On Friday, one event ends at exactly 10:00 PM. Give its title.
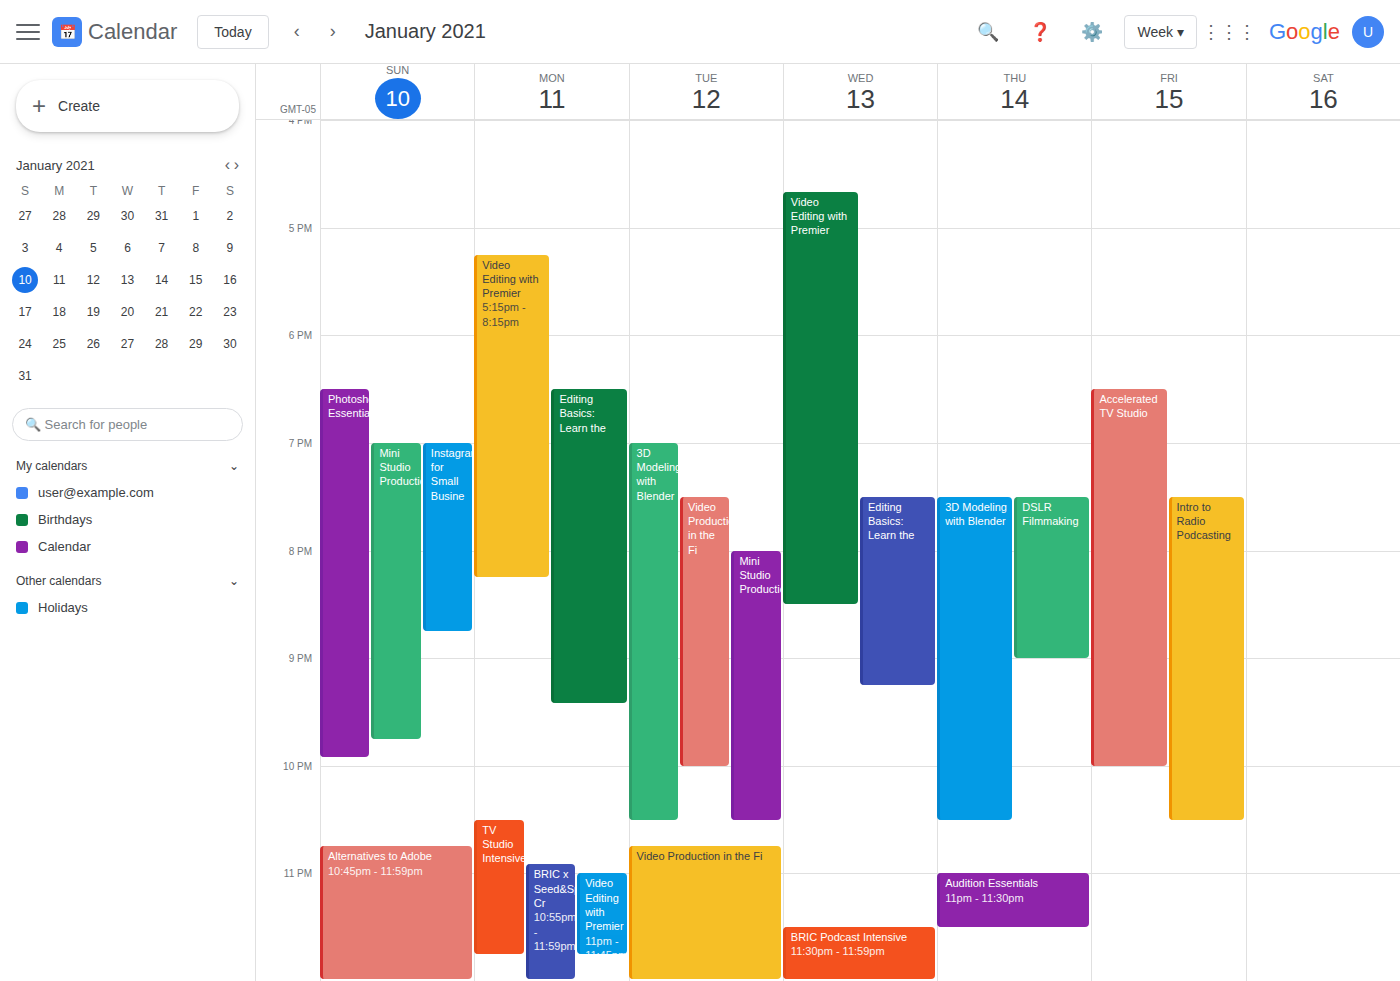
"Accelerated TV Studio"